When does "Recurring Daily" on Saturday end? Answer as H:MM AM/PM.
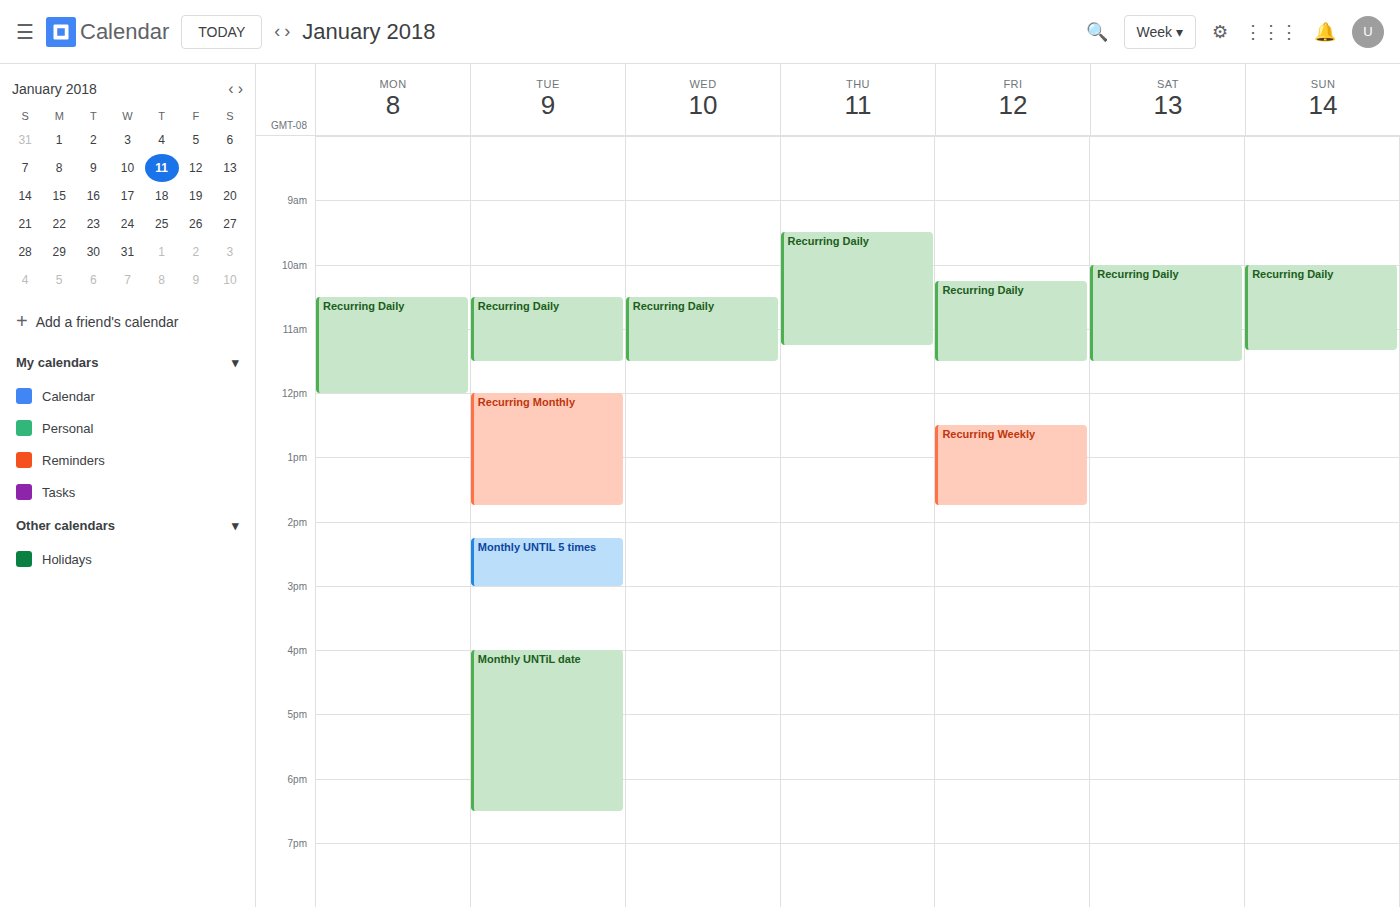
11:30 AM